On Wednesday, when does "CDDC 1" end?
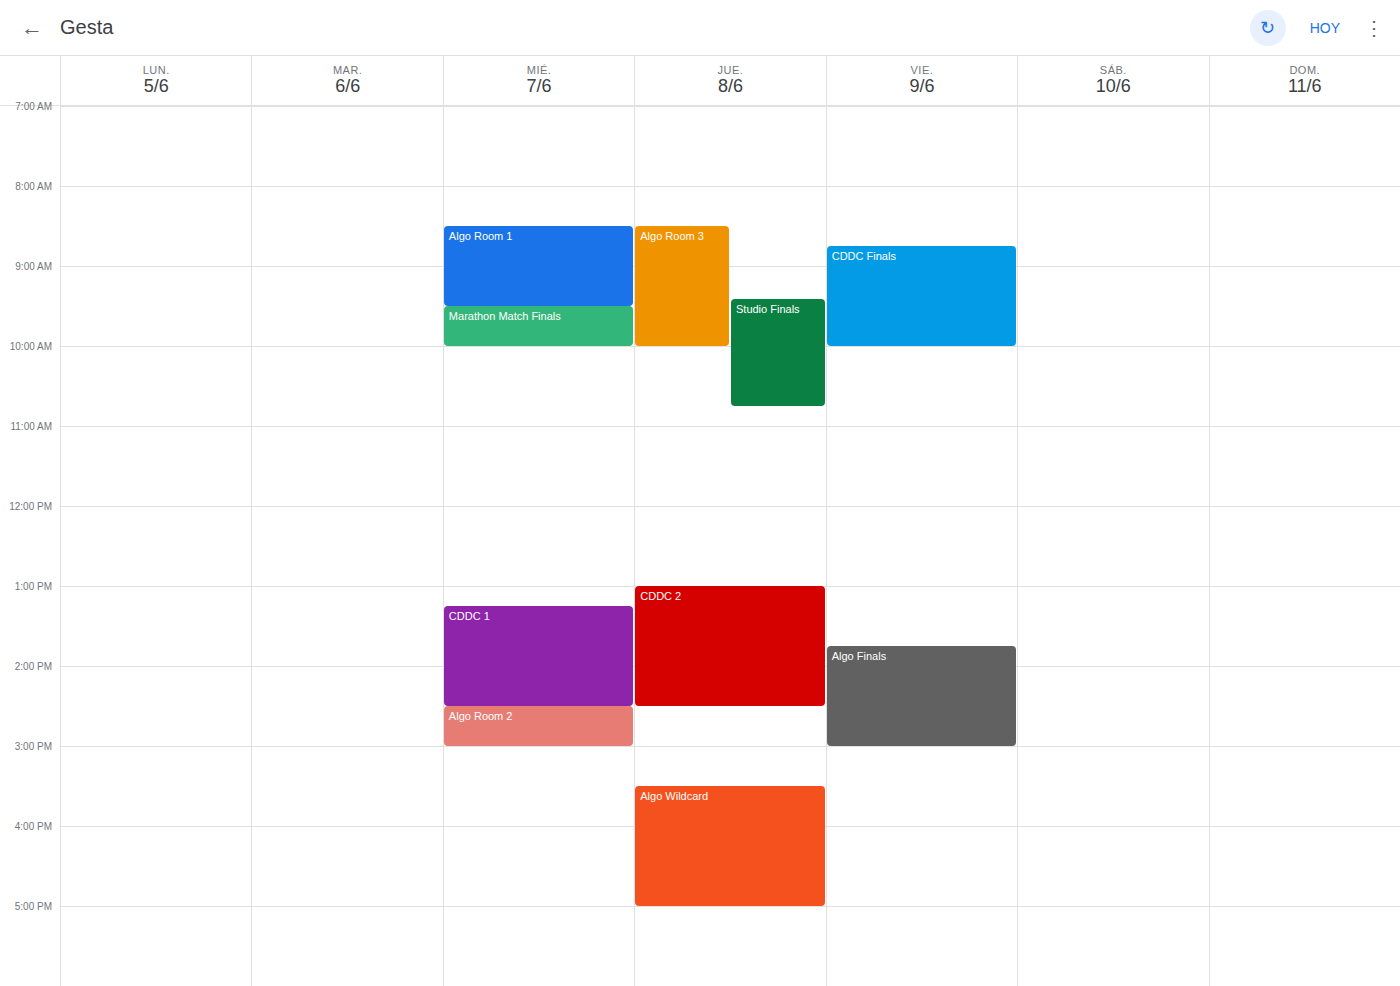
2:30 PM